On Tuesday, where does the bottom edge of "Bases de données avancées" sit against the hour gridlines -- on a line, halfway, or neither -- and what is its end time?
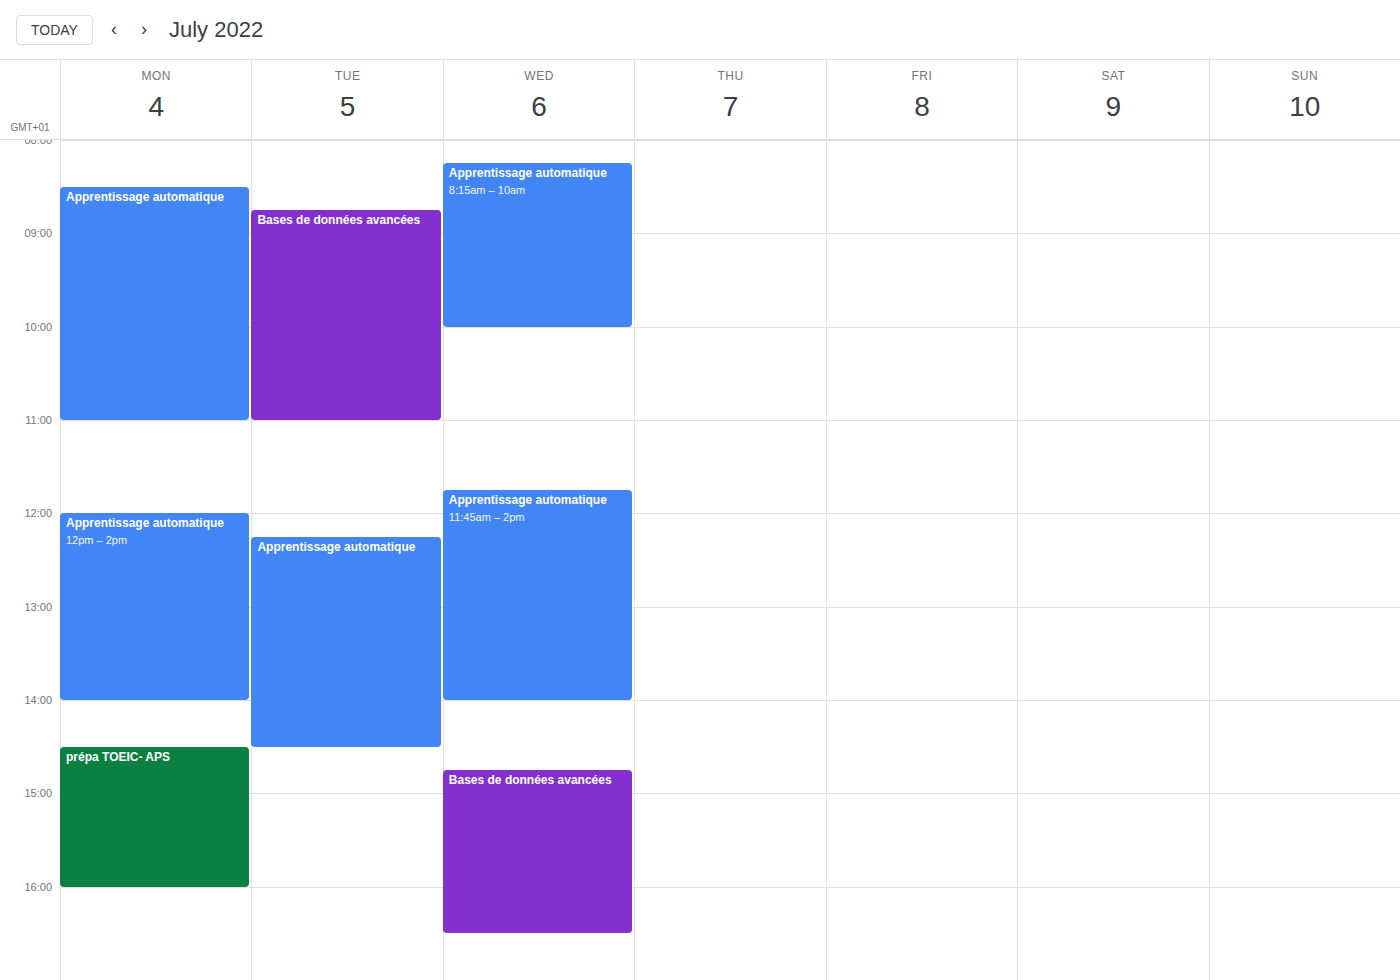
11:00 AM -- exactly on the 11 AM line.